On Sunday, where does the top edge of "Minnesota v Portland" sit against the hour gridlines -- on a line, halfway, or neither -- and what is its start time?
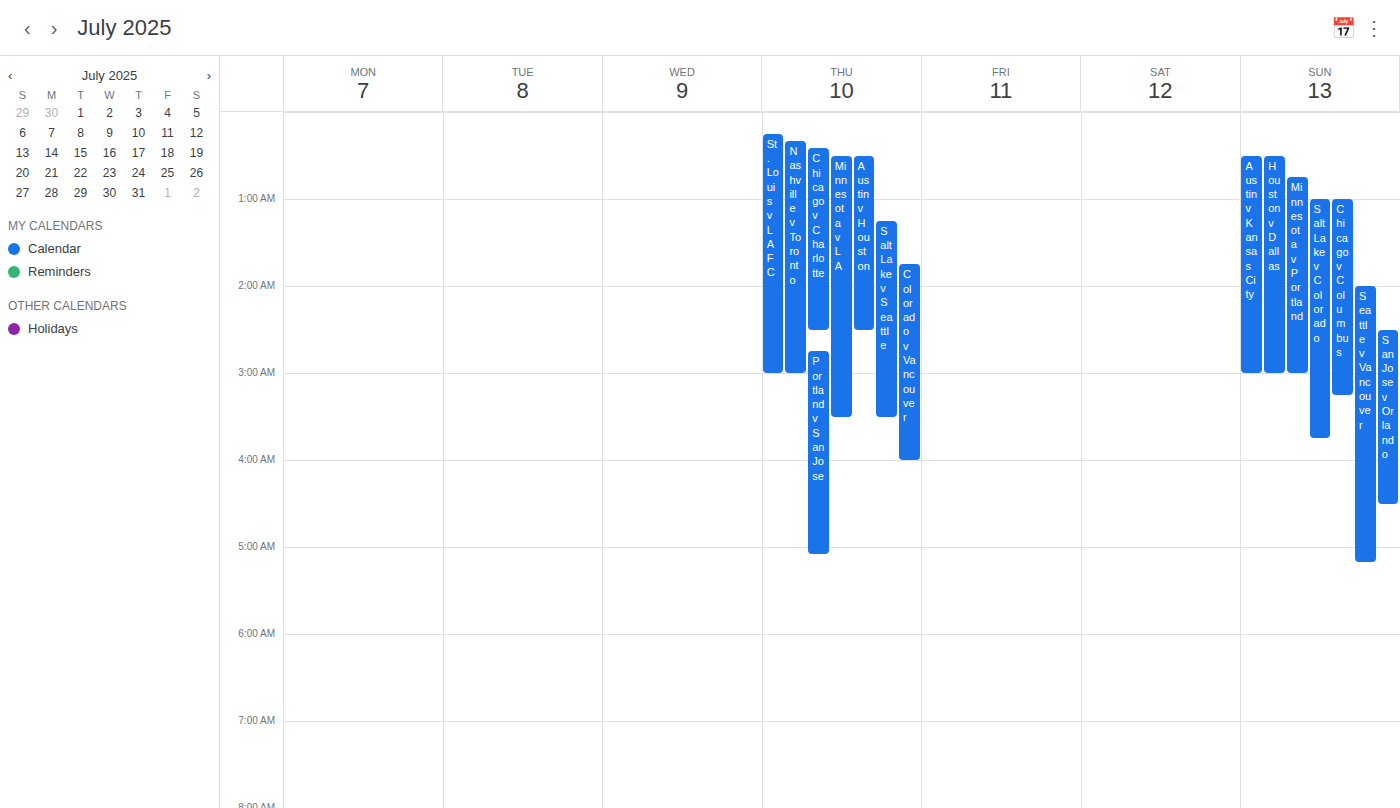
12:45 AM -- neither: three quarters of the way from the 12 AM line to the 1 AM line.